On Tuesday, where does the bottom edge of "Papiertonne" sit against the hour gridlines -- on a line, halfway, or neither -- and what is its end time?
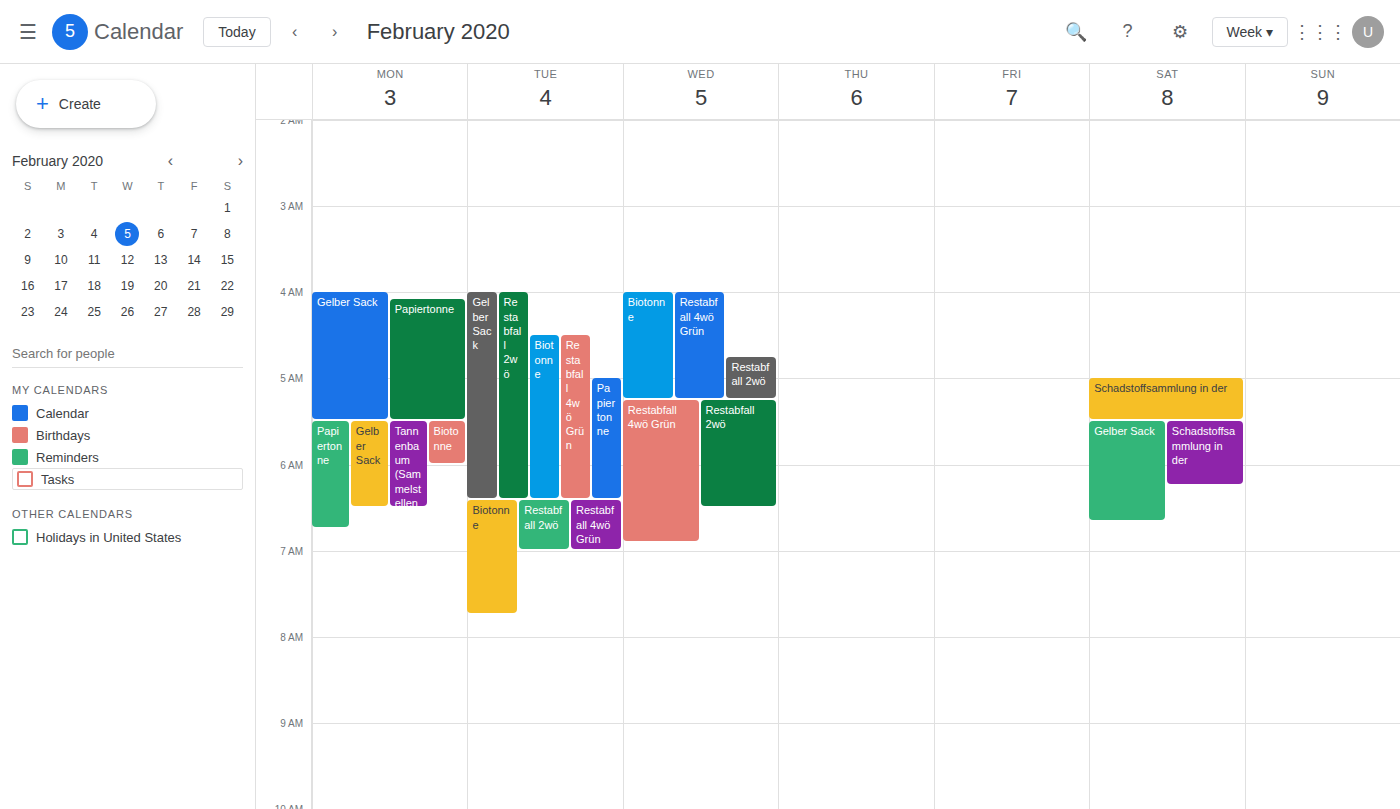
6:25 AM -- neither: 25 minutes below the 6 AM line and 35 minutes above the 7 AM line.